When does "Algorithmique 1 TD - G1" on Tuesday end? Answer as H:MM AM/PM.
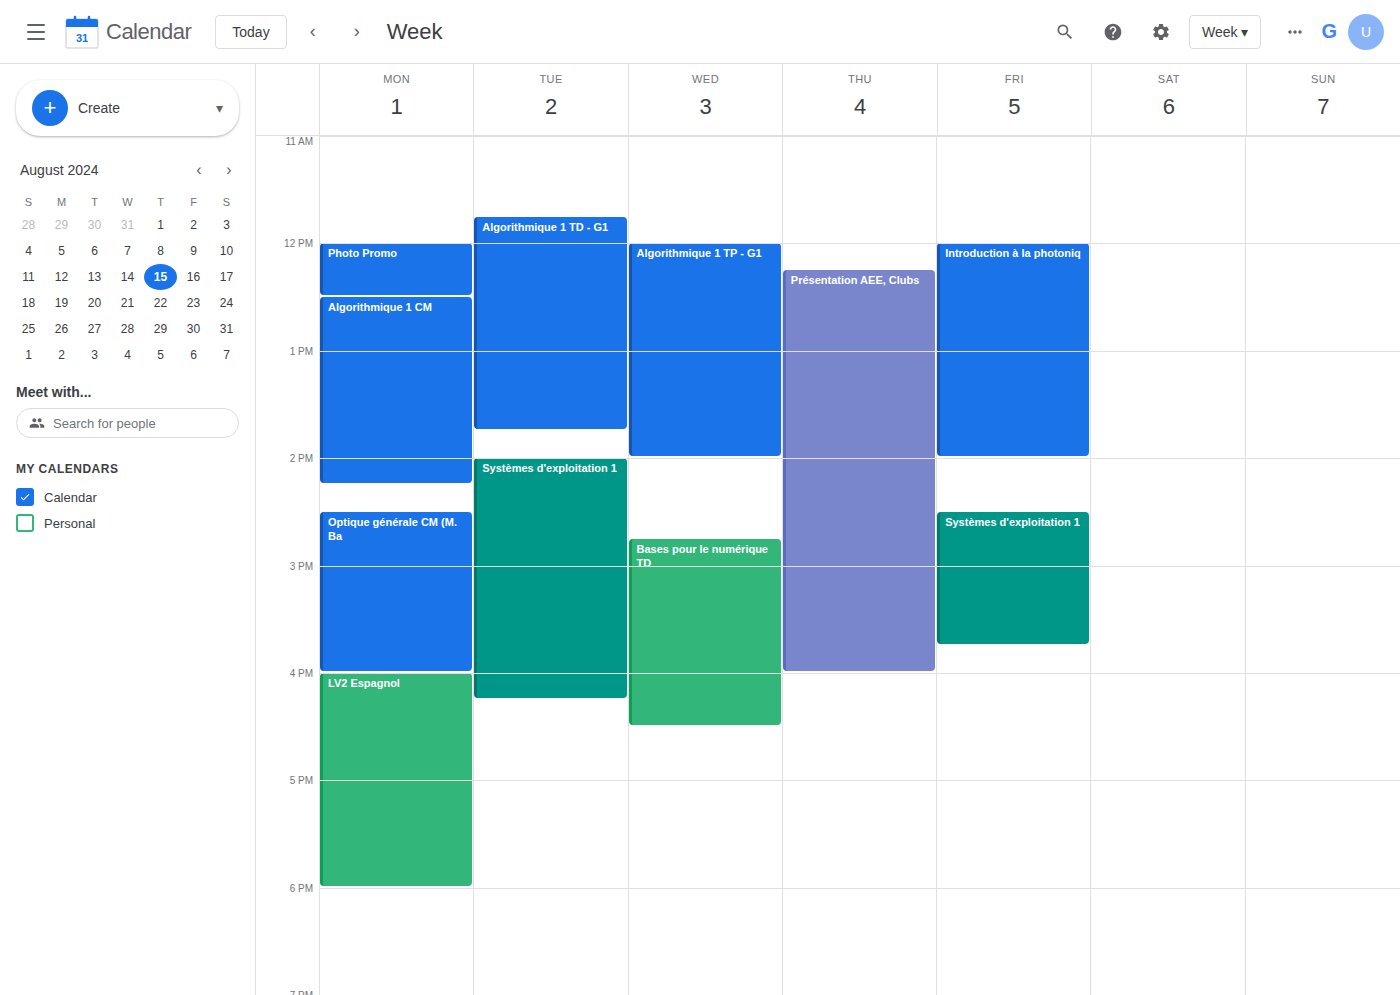
1:45 PM